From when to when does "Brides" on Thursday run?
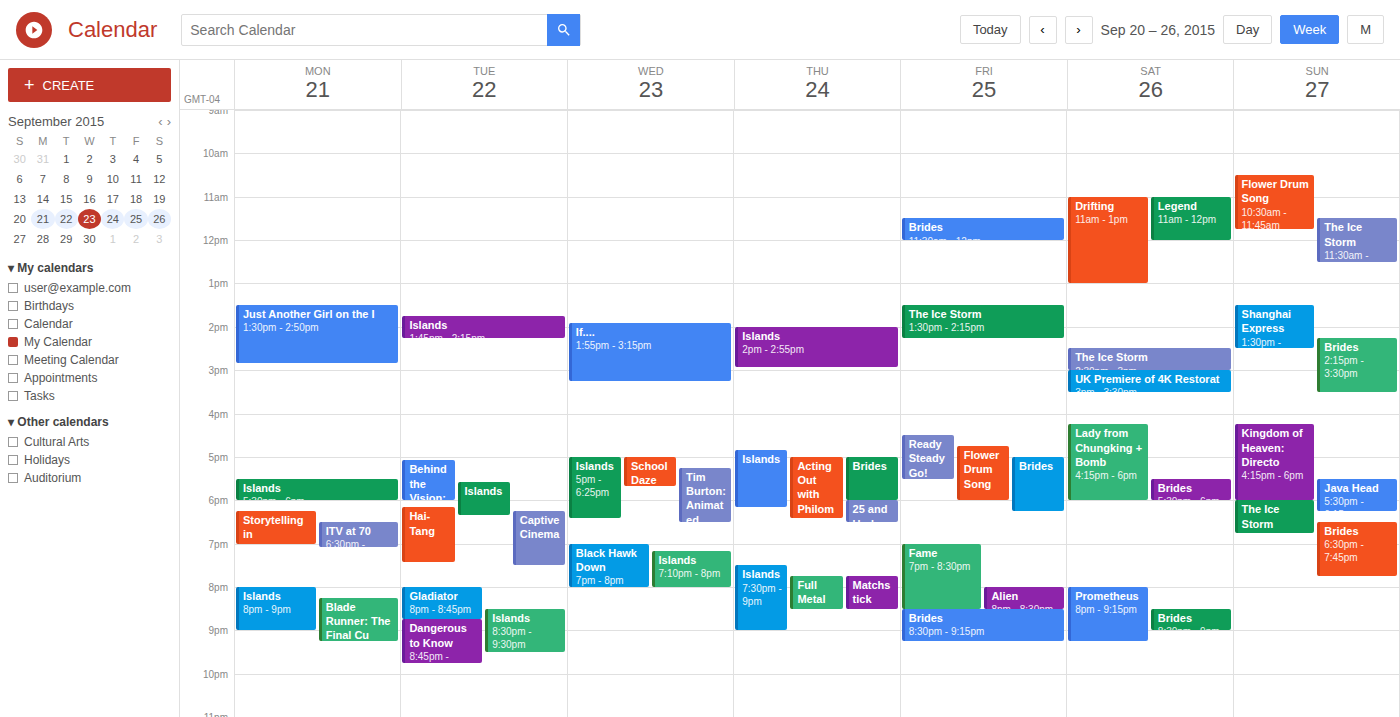
5:00 PM to 6:00 PM